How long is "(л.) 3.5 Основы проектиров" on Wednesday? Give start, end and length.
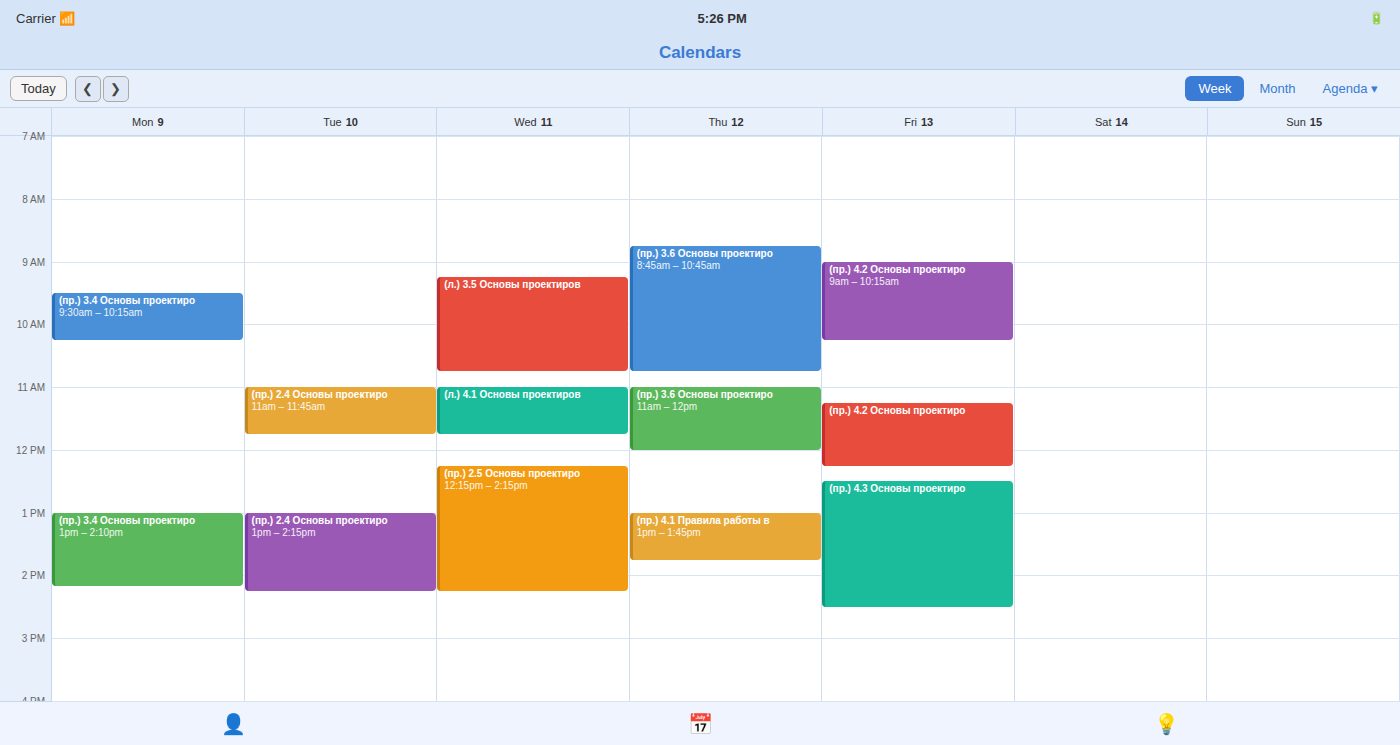
09:15 to 10:45, 1 hour 30 minutes